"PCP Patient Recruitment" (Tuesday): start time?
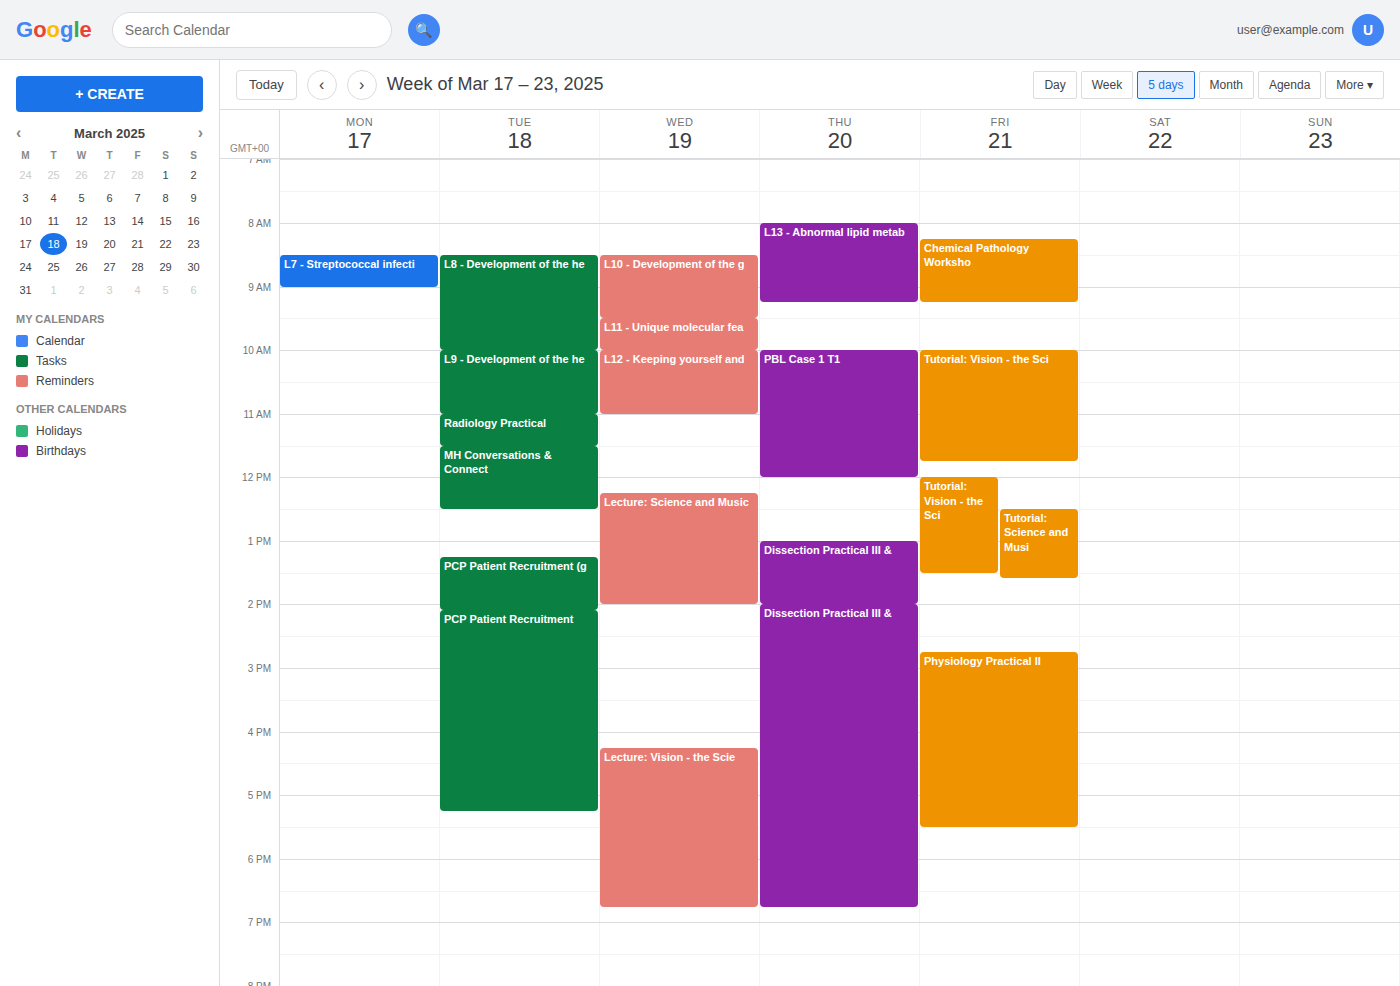
2:05 PM